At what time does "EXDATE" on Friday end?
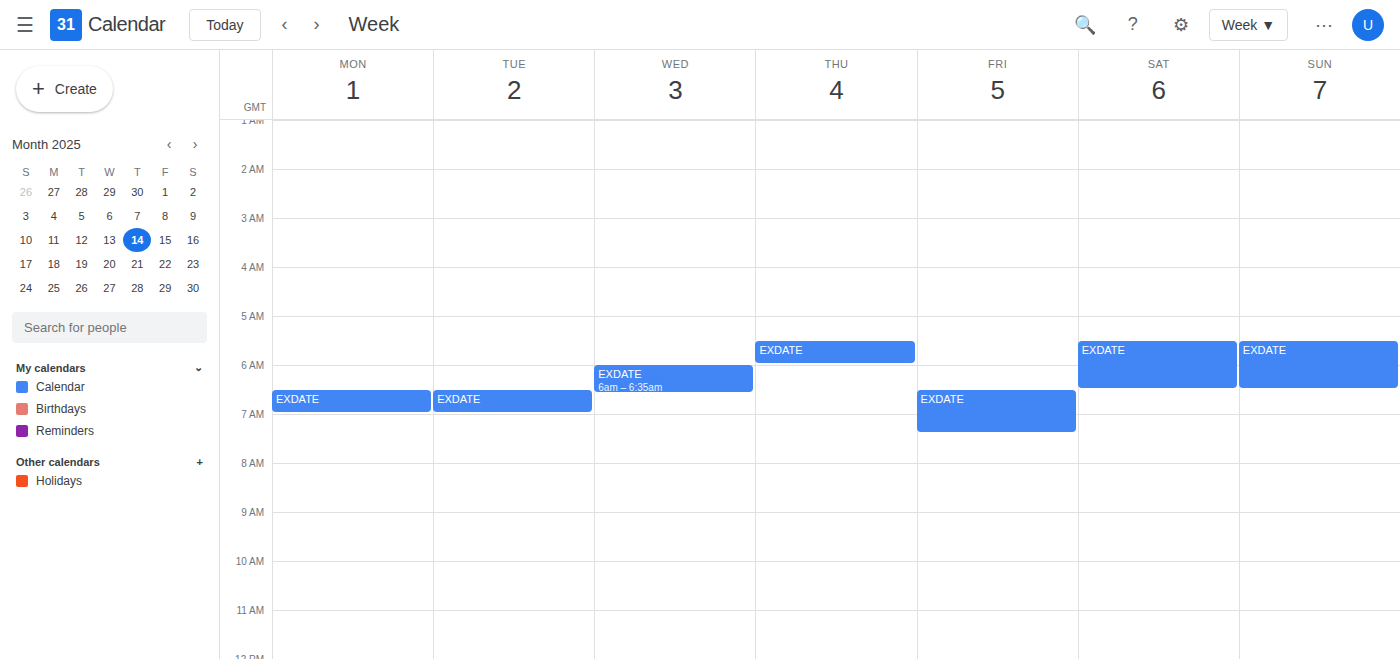
7:25 AM